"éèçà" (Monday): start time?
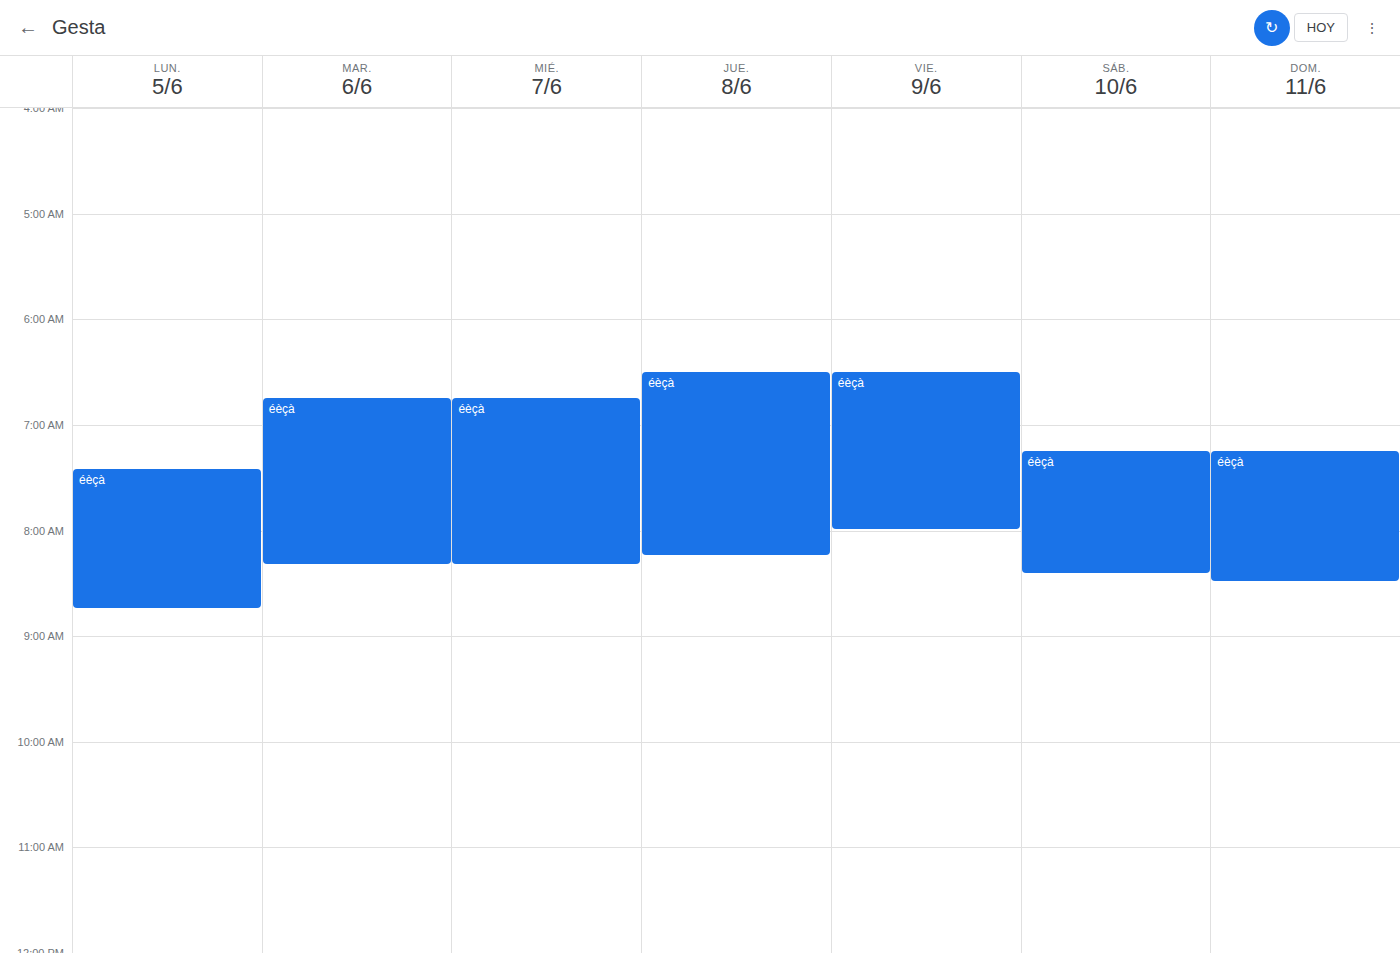
7:25 AM